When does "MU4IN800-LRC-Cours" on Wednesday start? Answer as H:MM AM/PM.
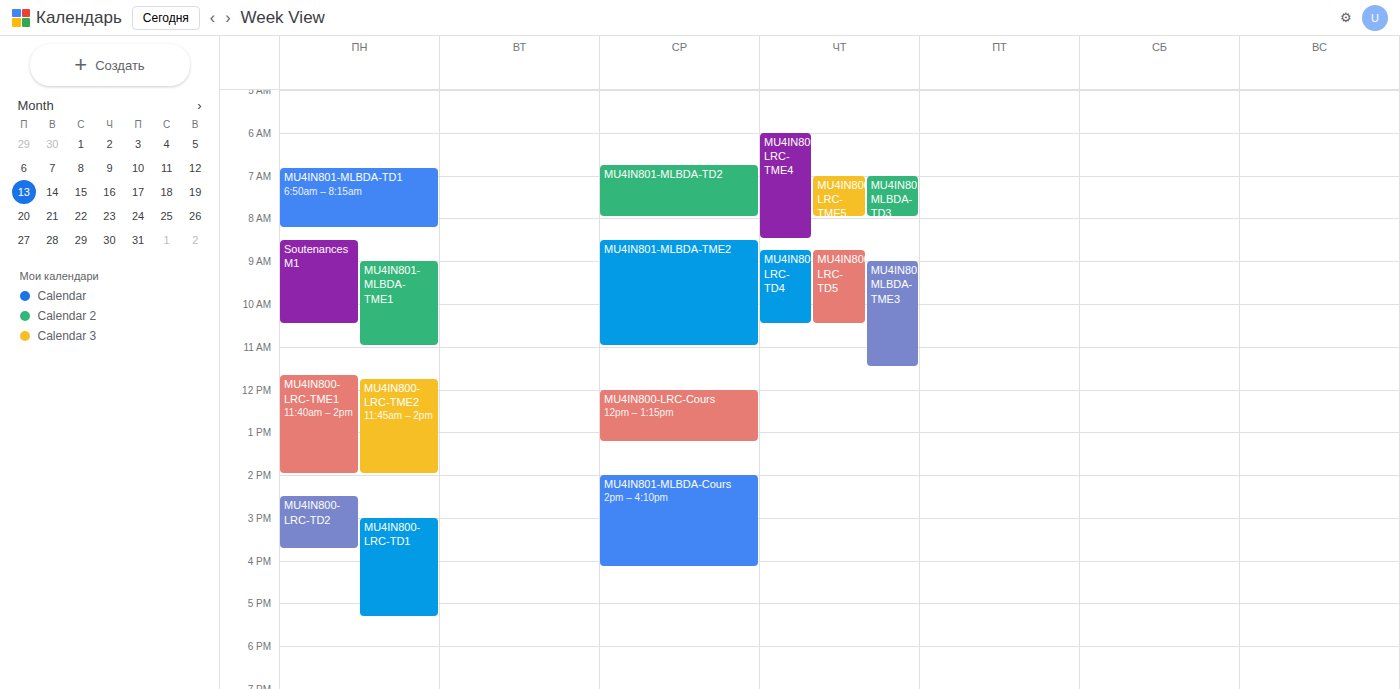
12:00 PM